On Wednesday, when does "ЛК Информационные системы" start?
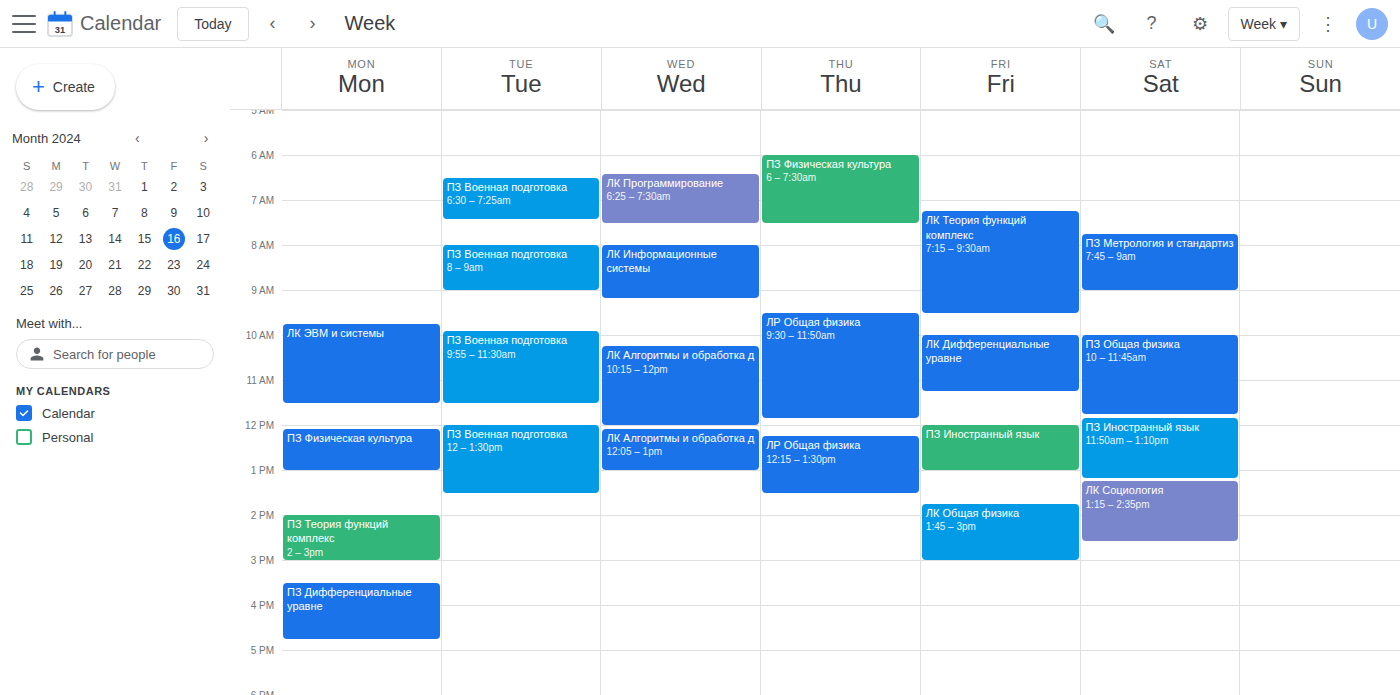
8:00 AM